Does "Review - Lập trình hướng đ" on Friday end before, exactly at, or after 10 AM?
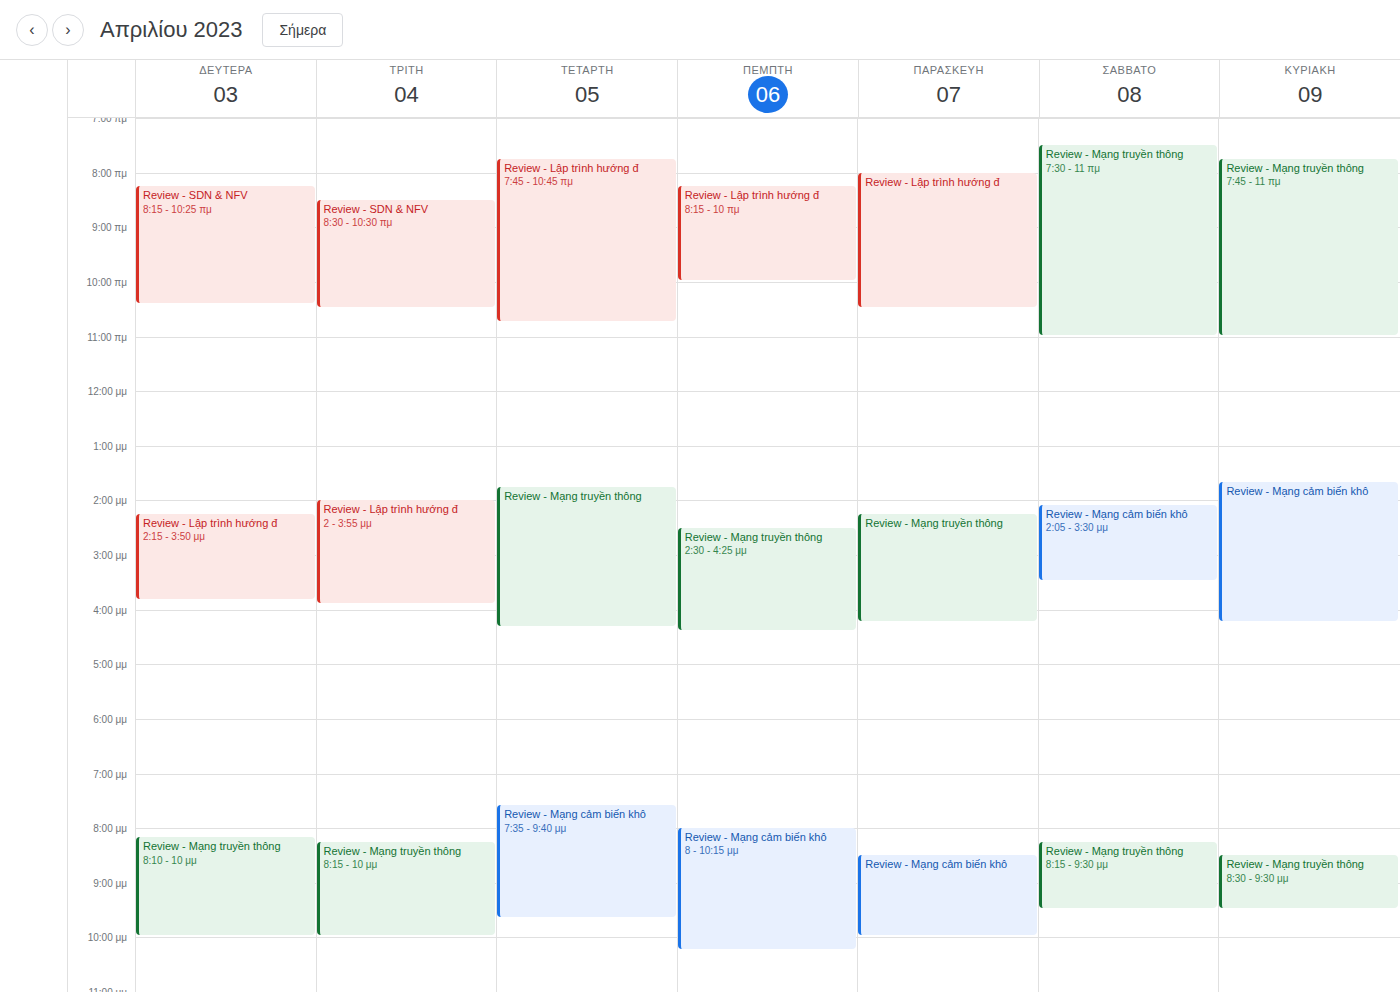
10:30 AM -- after 10 AM, 30 minutes below the 10 AM line.